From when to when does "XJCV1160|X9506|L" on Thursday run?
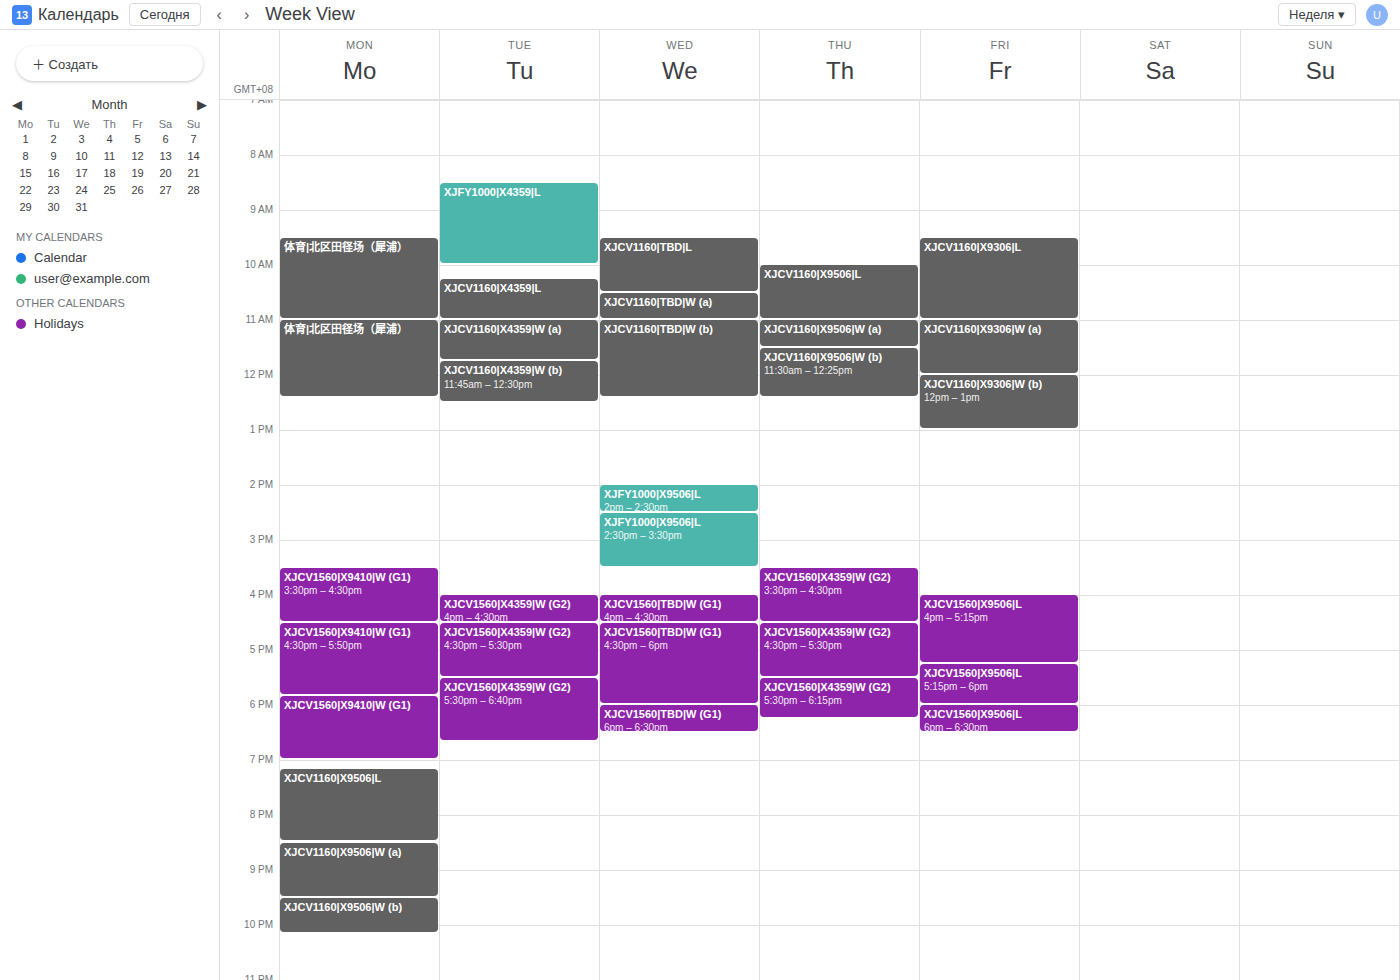
10:00 AM to 11:00 AM